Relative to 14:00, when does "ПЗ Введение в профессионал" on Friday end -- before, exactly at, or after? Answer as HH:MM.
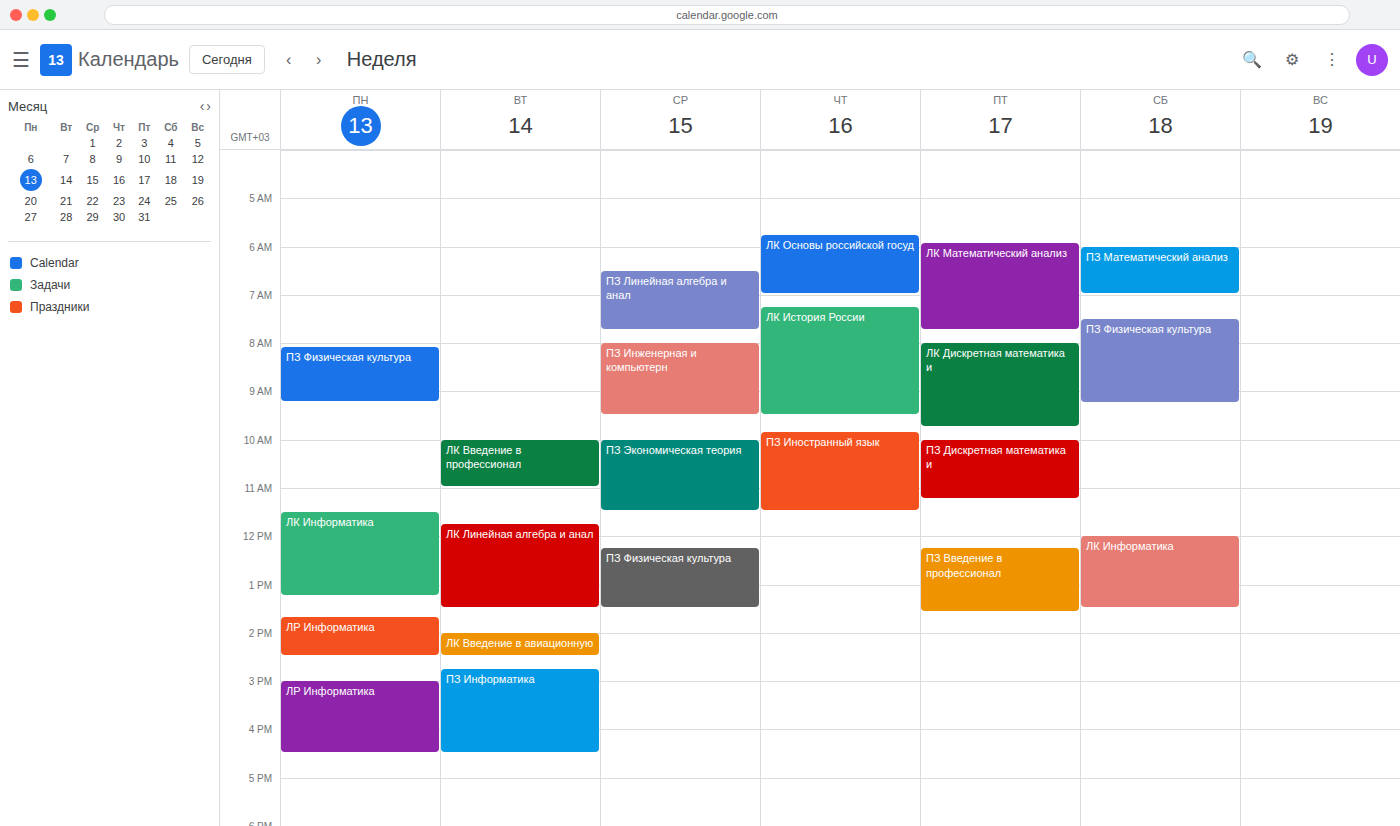
13:35 -- before 14:00, 25 minutes above the 14:00 line.